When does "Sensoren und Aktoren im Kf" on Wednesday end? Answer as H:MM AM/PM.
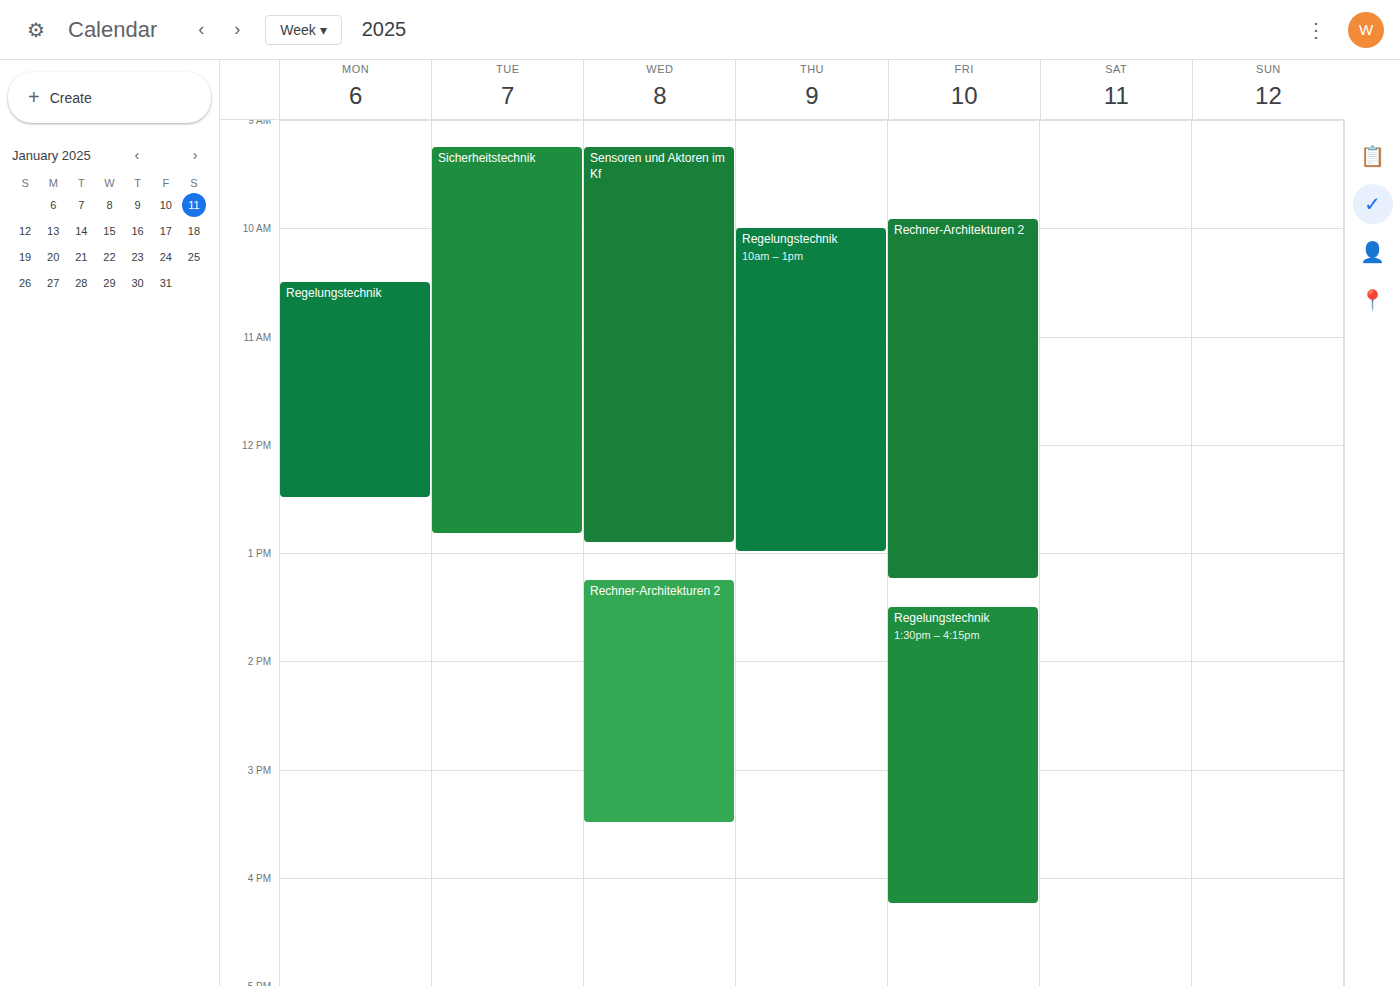
12:55 PM